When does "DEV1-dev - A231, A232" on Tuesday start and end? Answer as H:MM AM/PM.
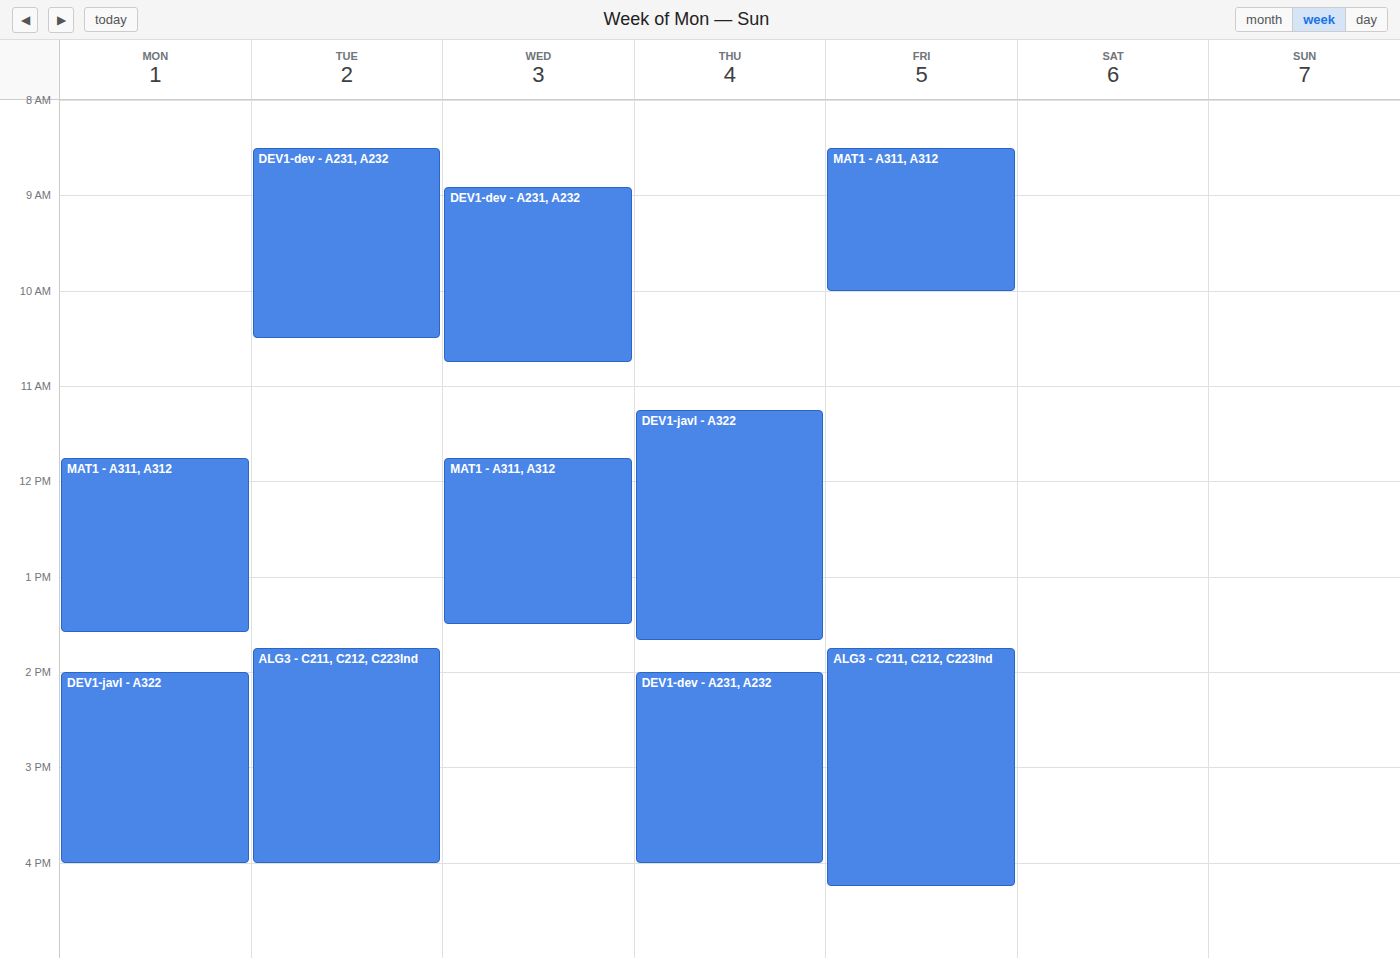
8:30 AM to 10:30 AM